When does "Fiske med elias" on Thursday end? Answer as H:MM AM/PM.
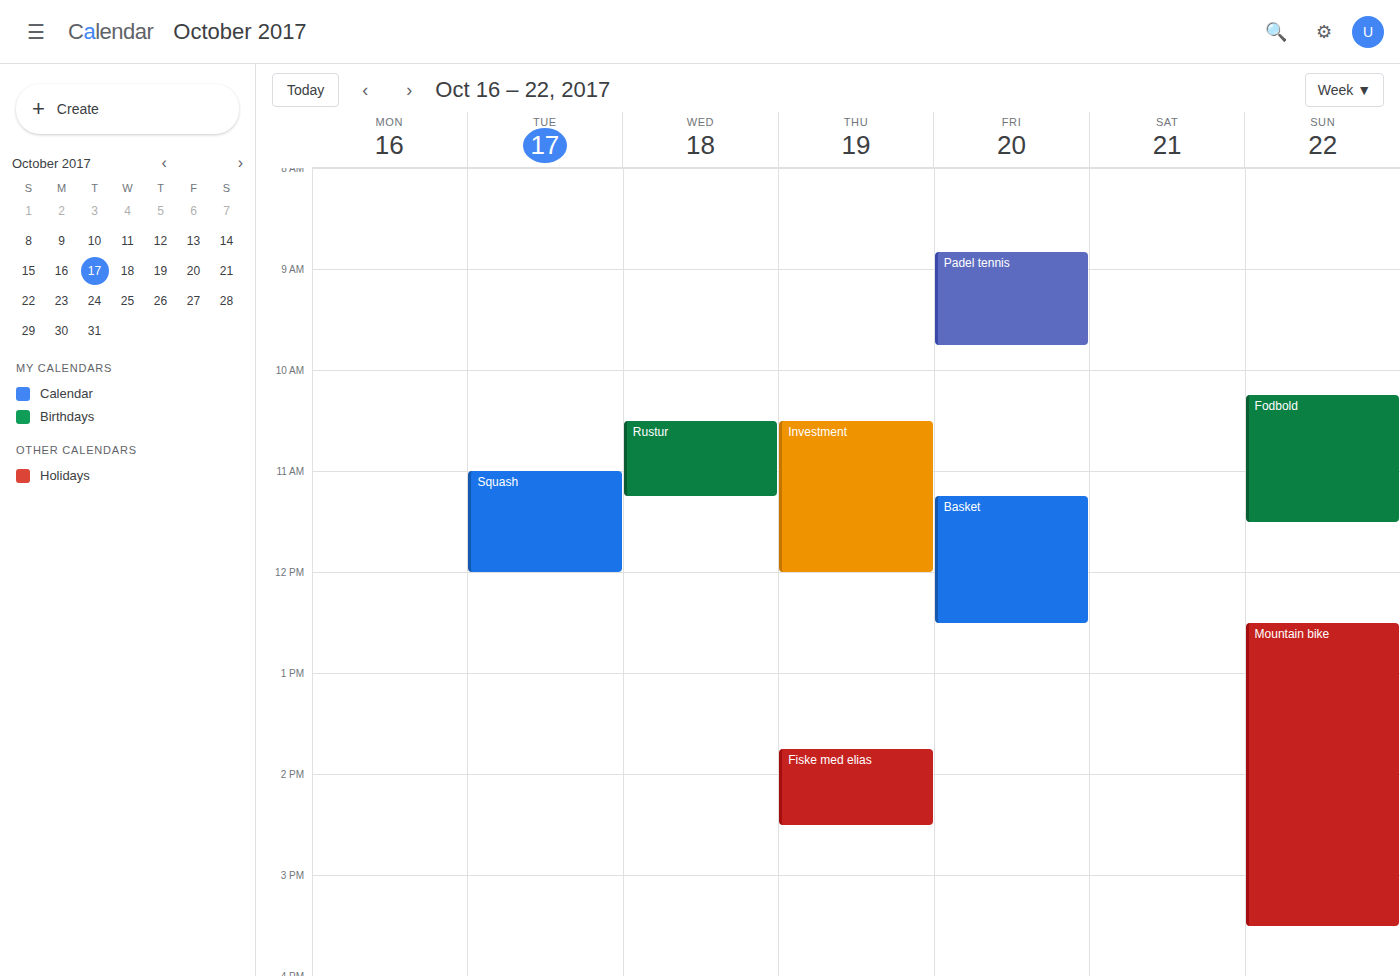
2:30 PM